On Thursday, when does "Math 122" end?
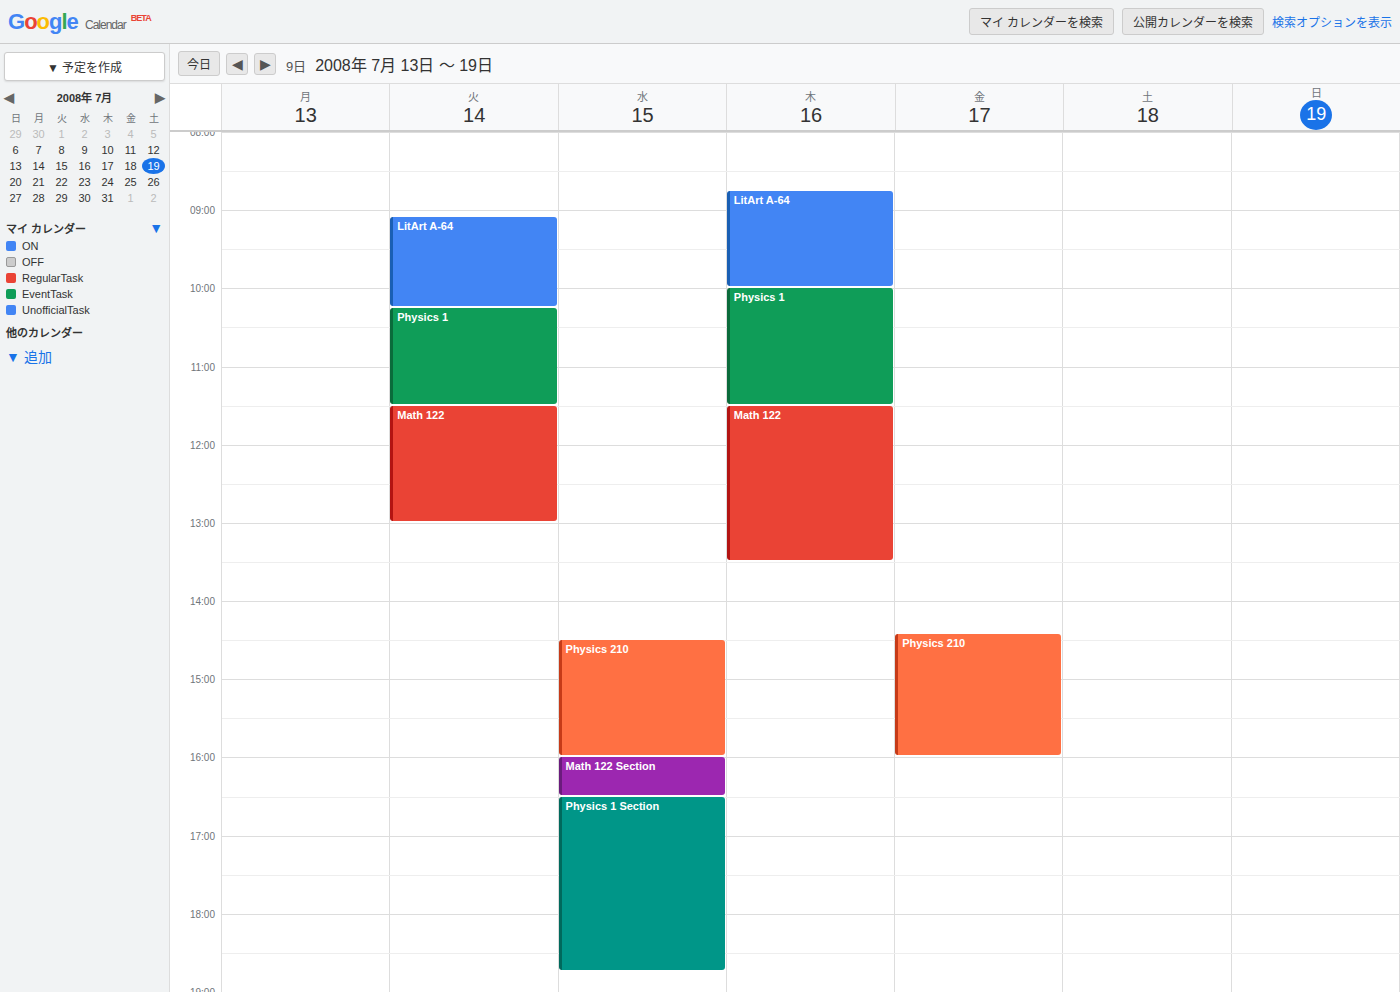
1:30 PM